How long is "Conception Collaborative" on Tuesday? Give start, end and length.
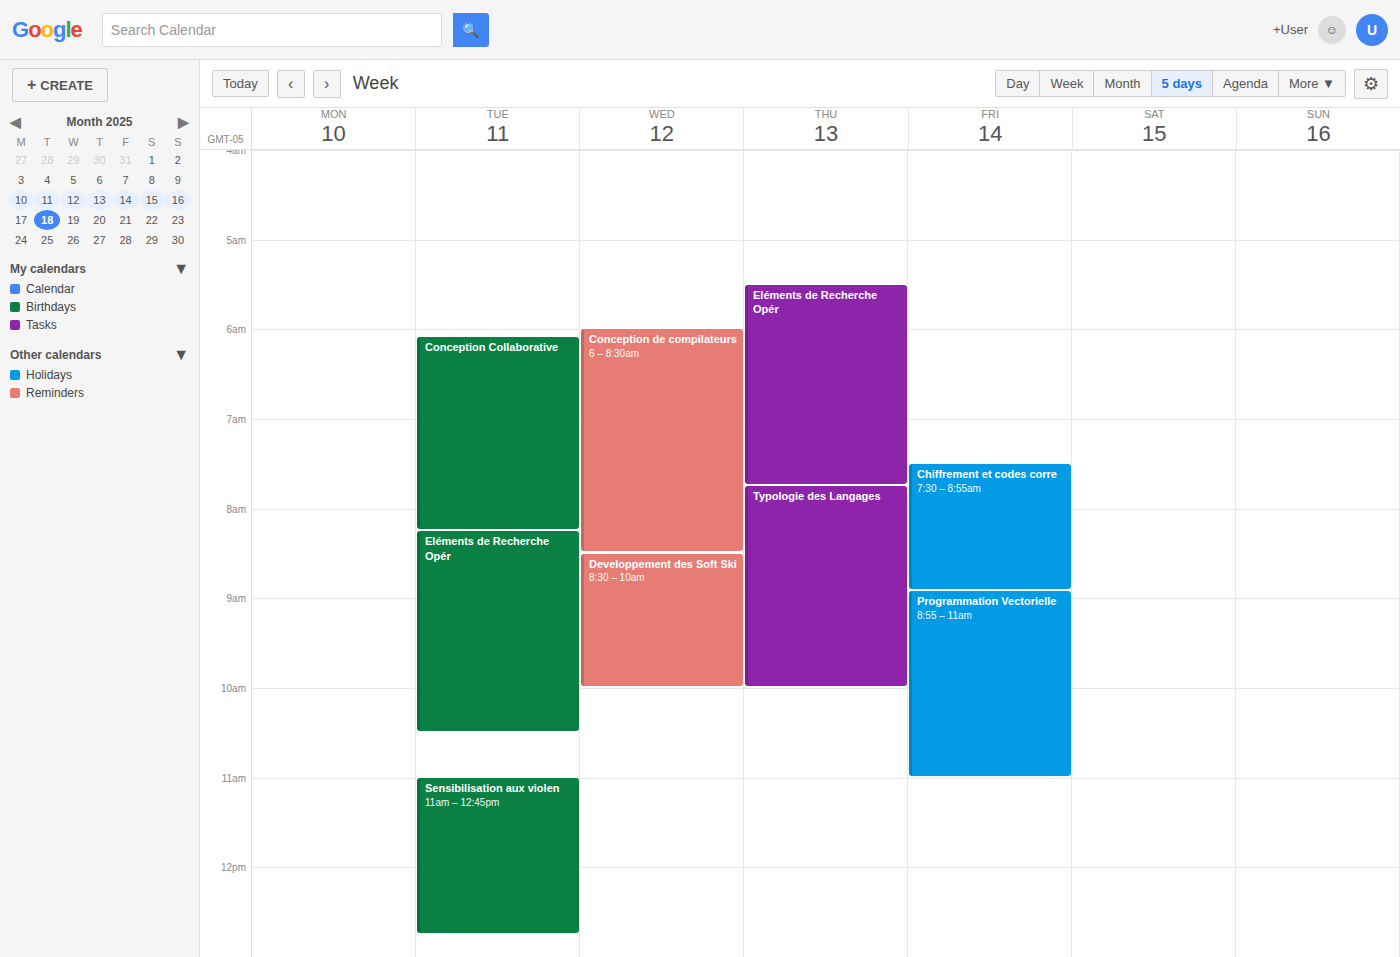
6:05 AM to 8:15 AM, 2 hours 10 minutes